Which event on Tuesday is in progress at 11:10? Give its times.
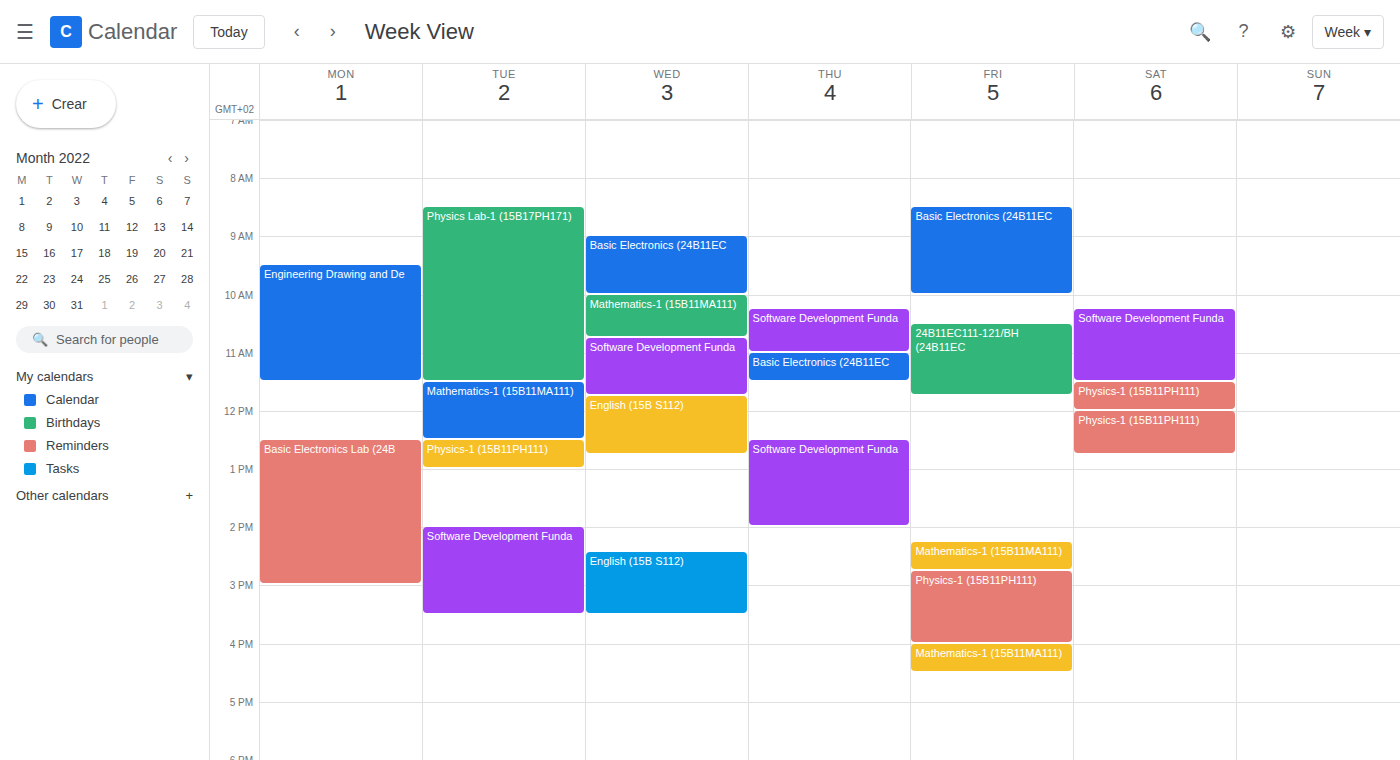
"Physics Lab-1 (15B17PH171)", 08:30 to 11:30